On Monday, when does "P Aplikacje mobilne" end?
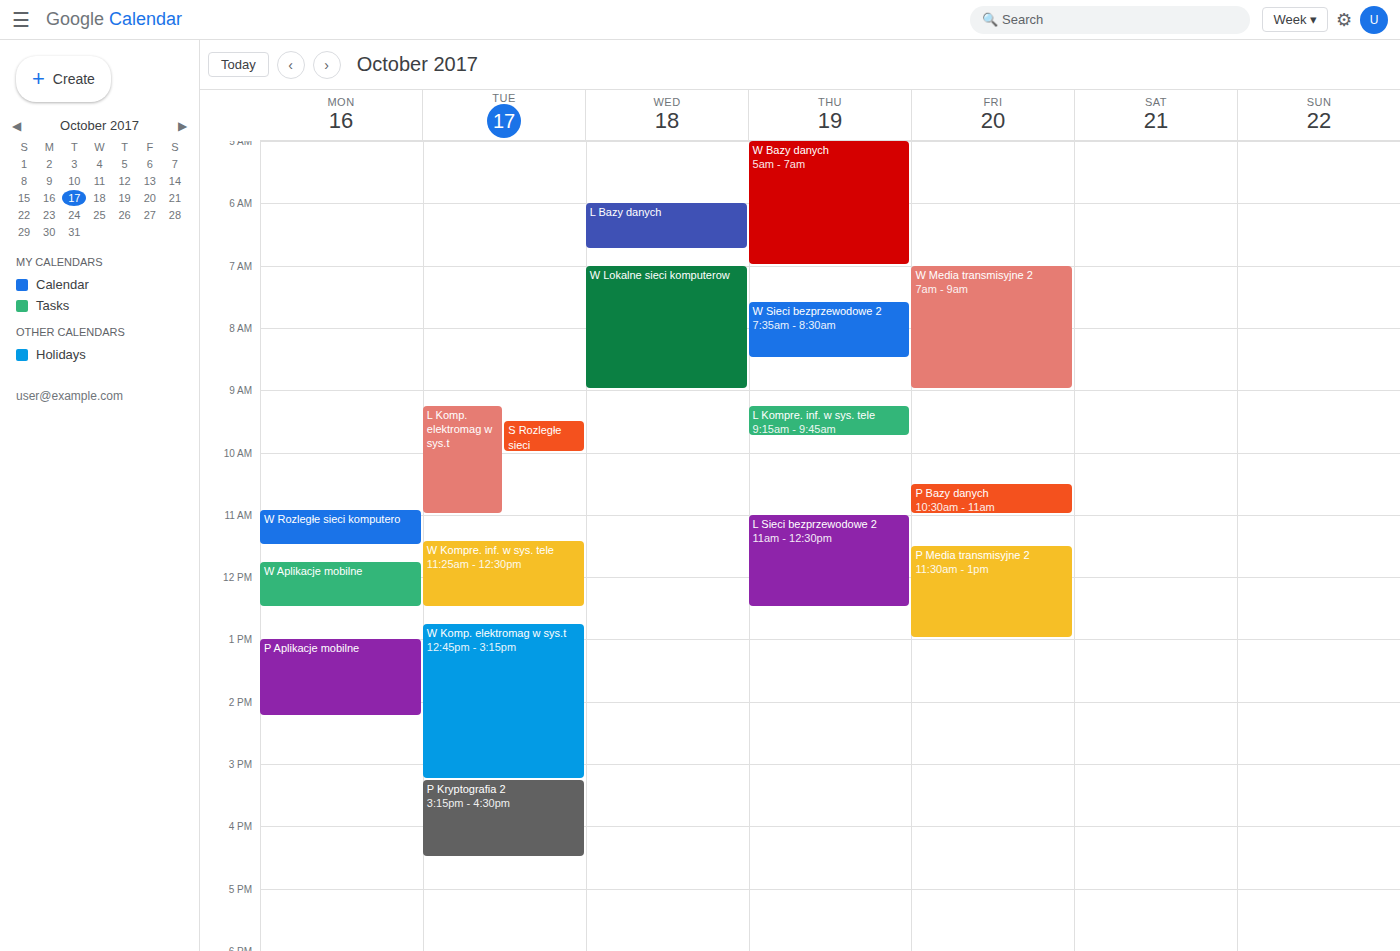
2:15 PM